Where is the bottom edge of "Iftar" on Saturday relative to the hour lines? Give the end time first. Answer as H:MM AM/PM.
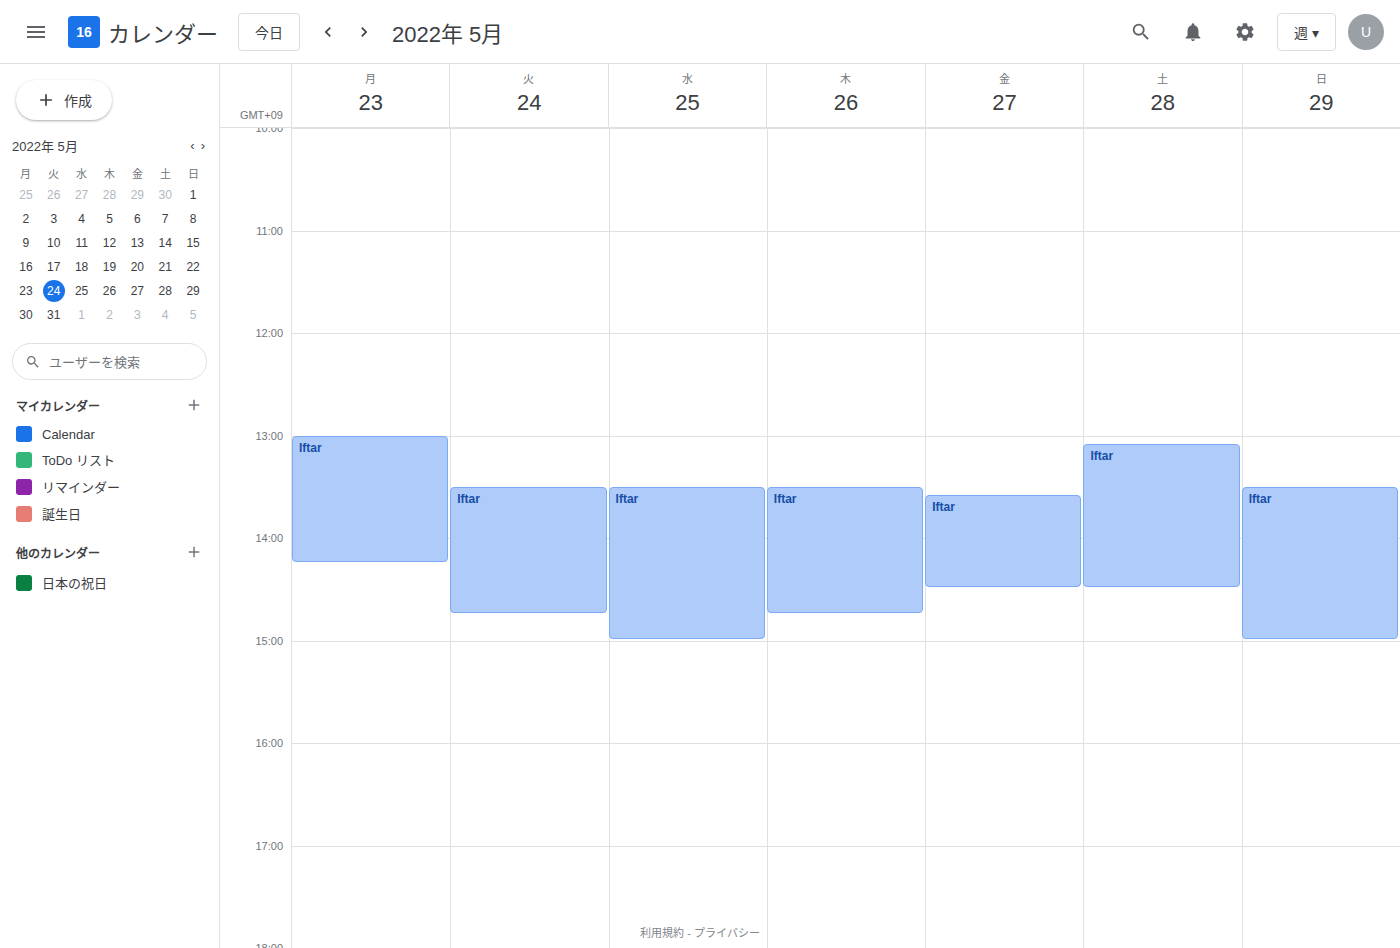
2:30 PM -- halfway between the 2 PM and 3 PM lines.